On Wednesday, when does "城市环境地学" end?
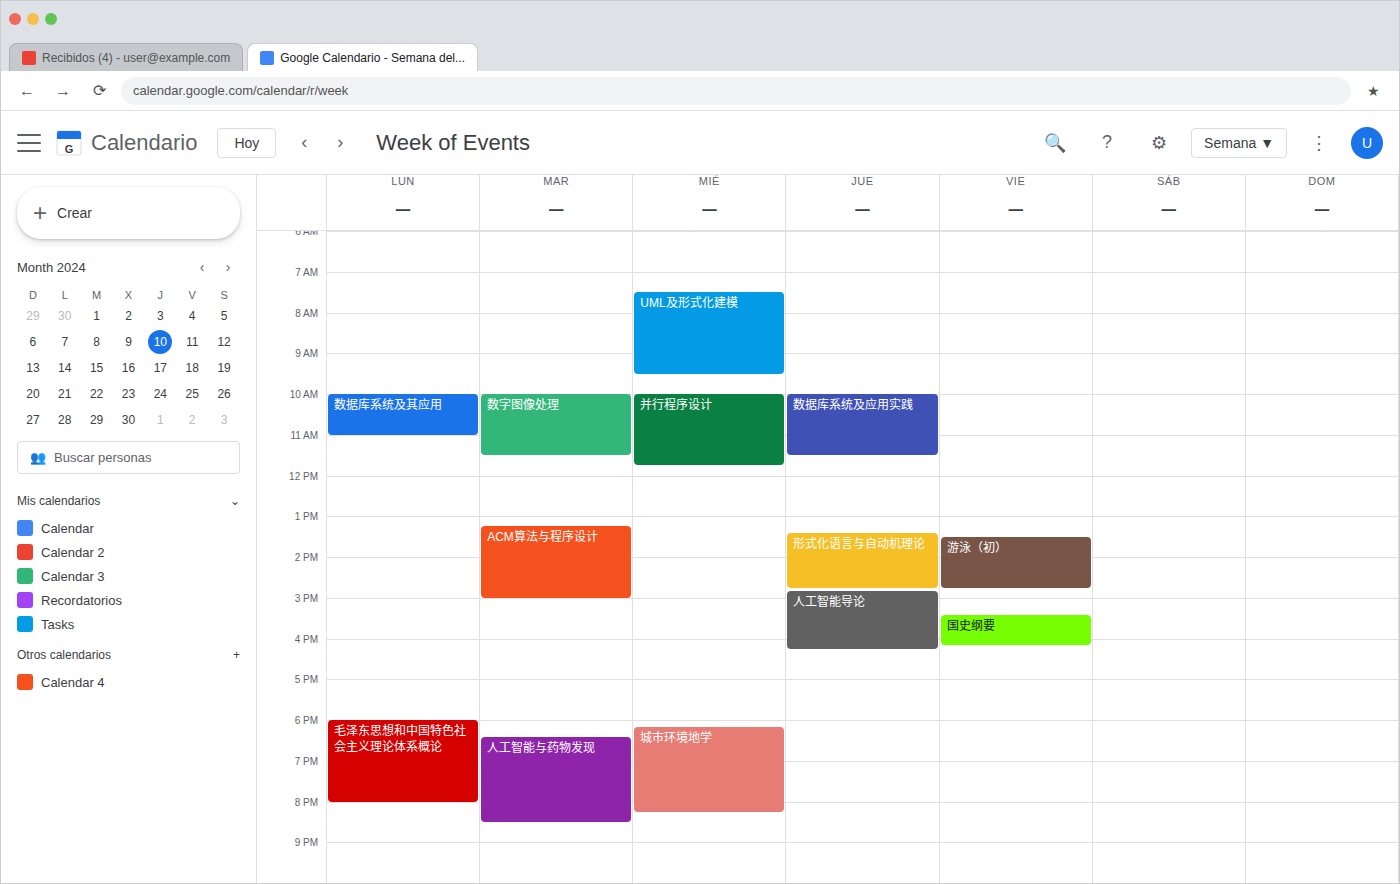
8:15 PM